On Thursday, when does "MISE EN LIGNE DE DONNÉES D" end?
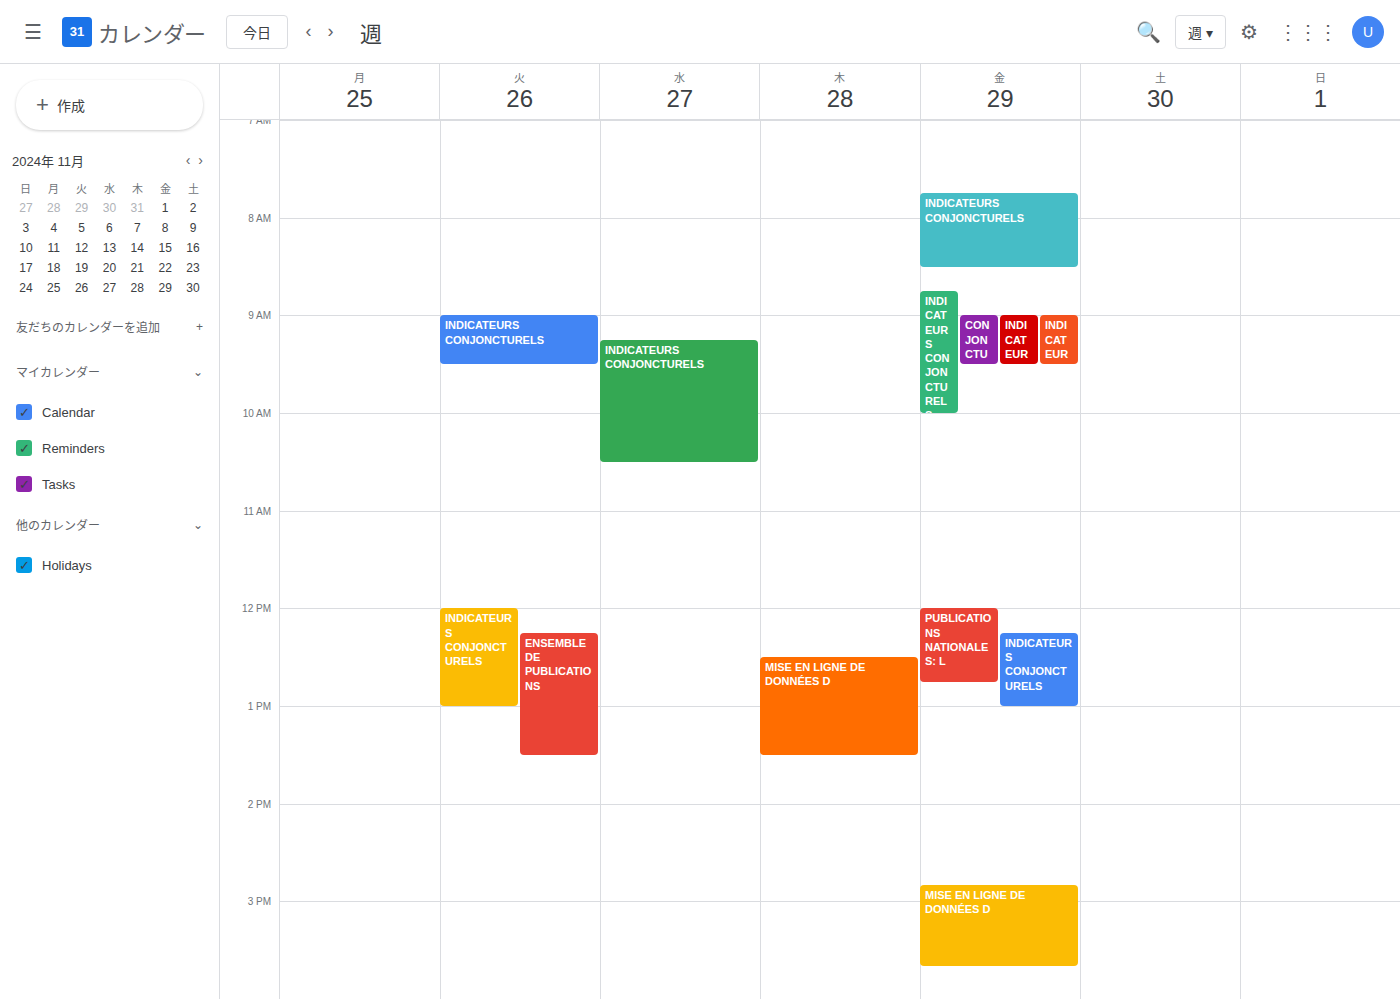
13:30